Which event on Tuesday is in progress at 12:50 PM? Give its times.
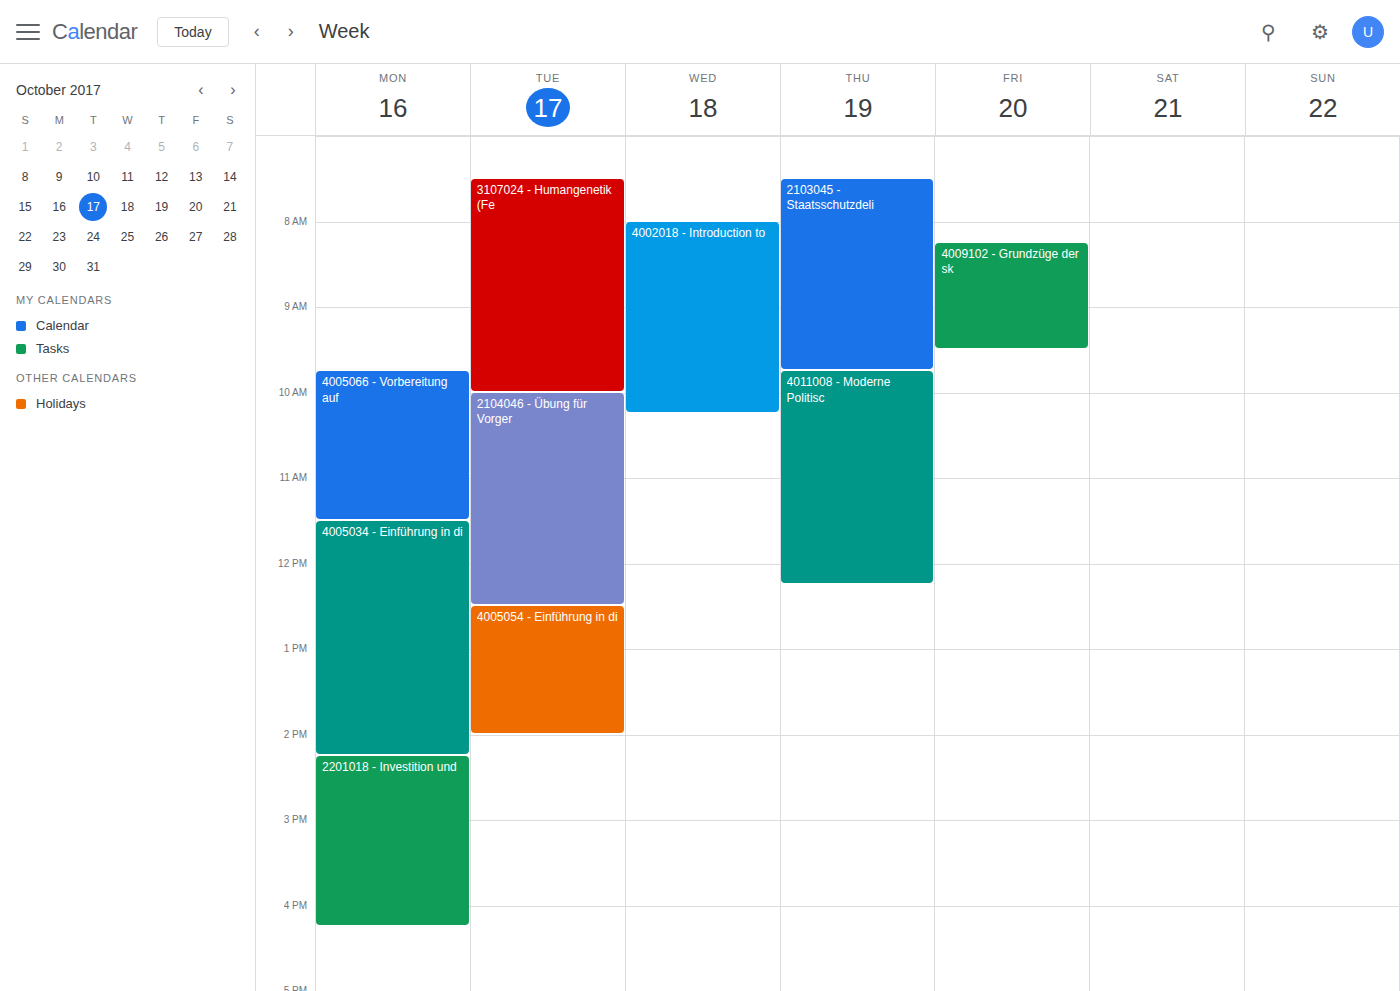
"4005054 - Einführung in di", 12:30 PM to 2:00 PM